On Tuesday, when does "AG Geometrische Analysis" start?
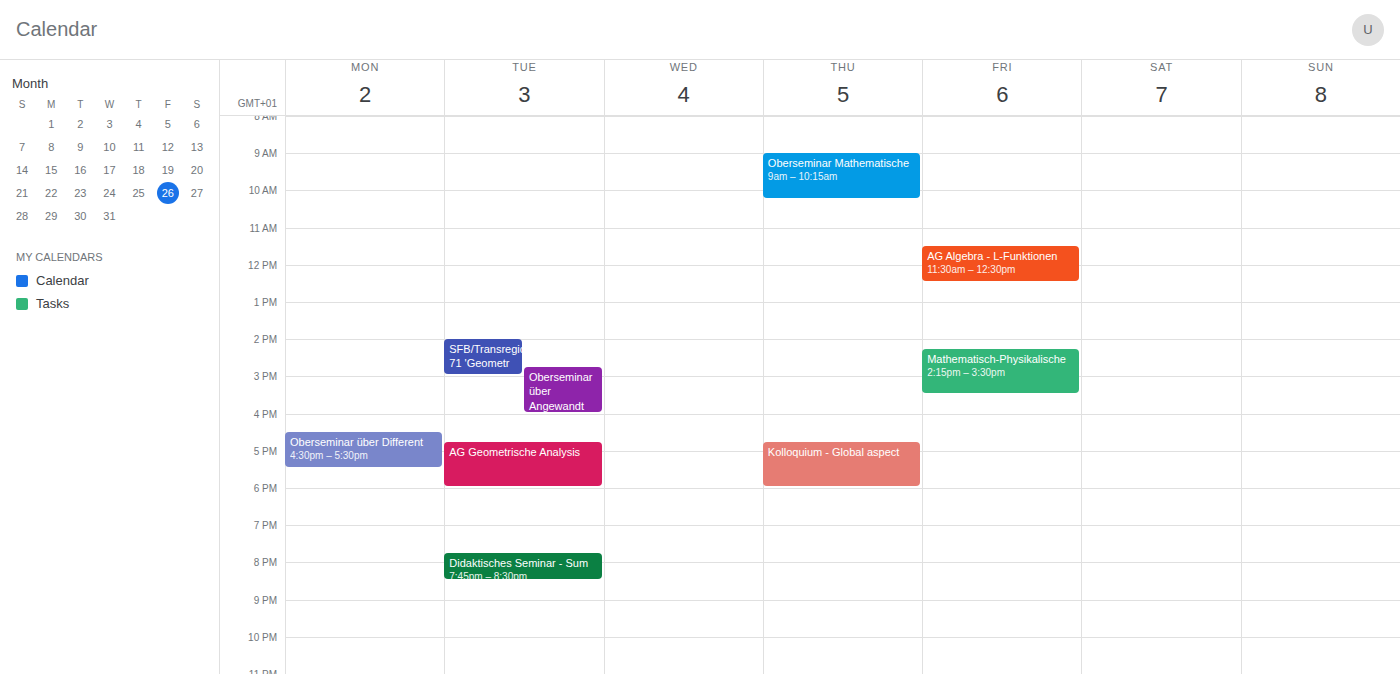
16:45